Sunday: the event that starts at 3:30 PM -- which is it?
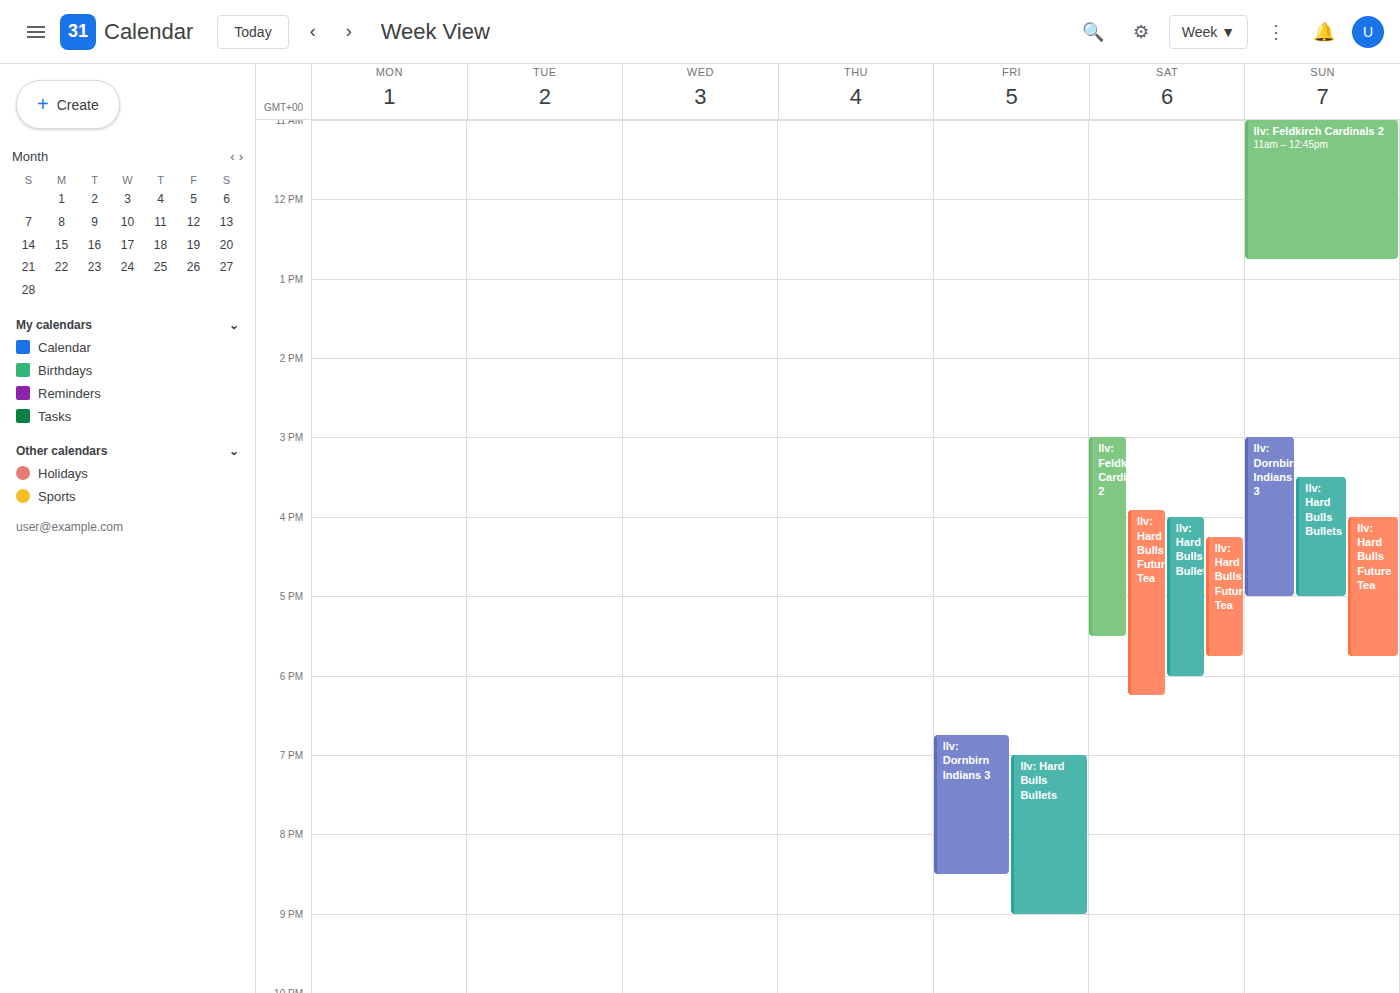
"llv: Hard Bulls Bullets"